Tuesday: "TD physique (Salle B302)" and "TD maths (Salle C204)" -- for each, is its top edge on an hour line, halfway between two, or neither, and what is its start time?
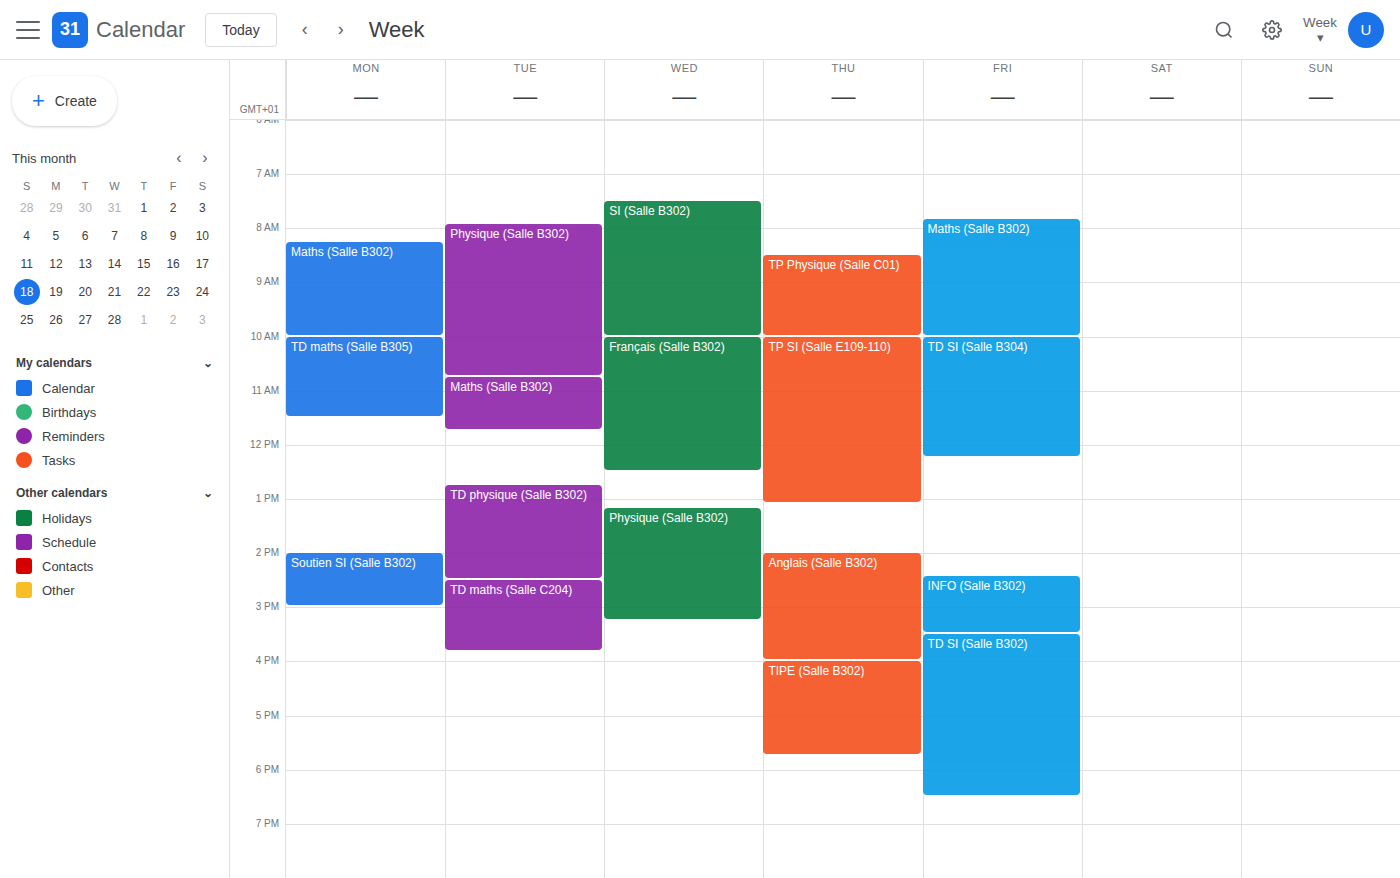
"TD physique (Salle B302)": 12:45 PM, neither: three quarters of the way from the 12 PM line to the 1 PM line. "TD maths (Salle C204)": 2:30 PM, halfway between the 2 PM and 3 PM lines.